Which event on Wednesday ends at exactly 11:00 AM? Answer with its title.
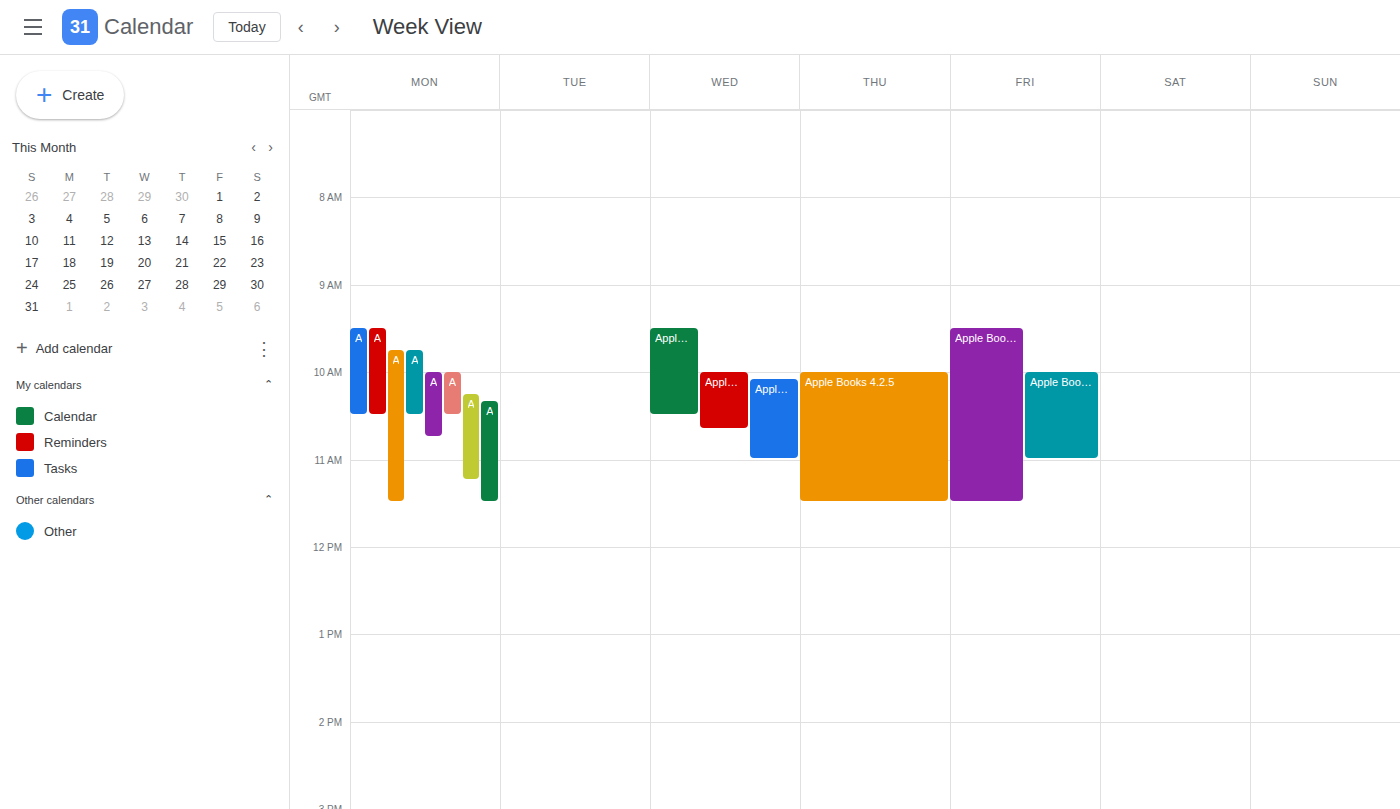
"Apple Books 4.7"